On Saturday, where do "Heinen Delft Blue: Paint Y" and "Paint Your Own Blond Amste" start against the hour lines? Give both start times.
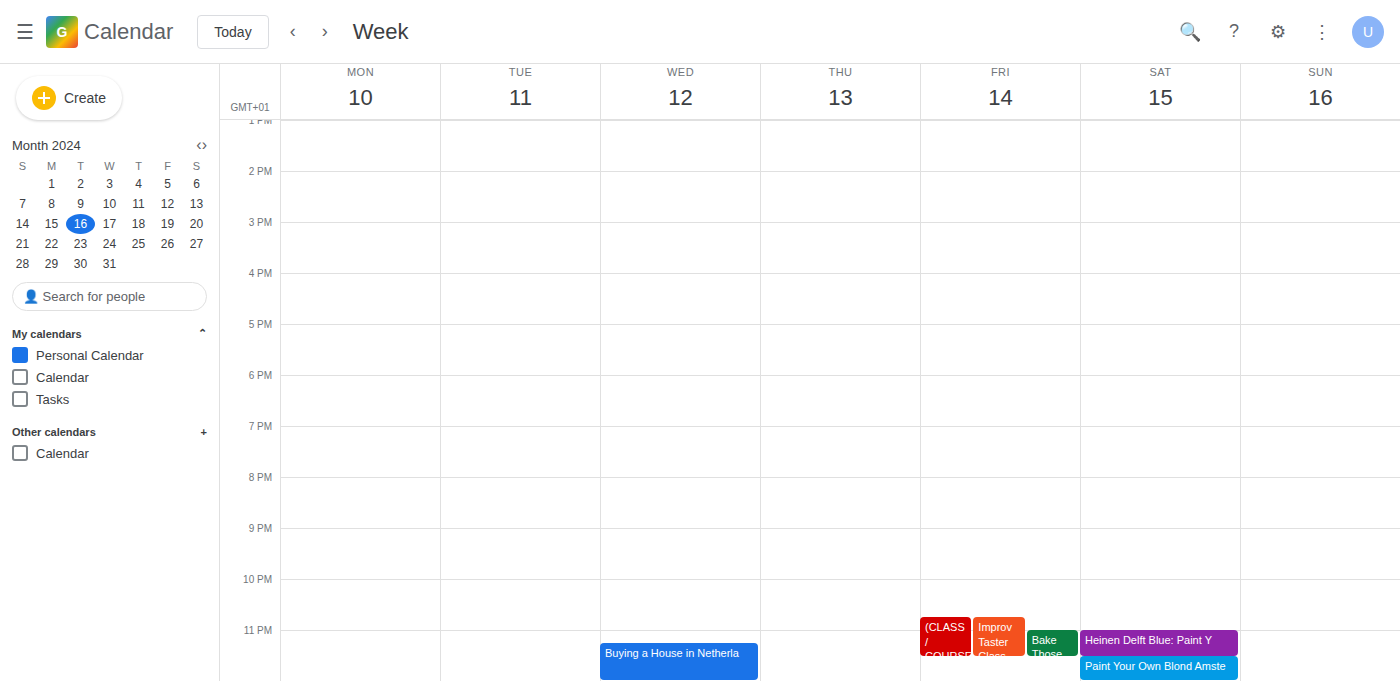
"Heinen Delft Blue: Paint Y": 11:00 PM, exactly on the 11 PM line. "Paint Your Own Blond Amste": 11:30 PM, halfway between the 11 PM and 12 AM lines.